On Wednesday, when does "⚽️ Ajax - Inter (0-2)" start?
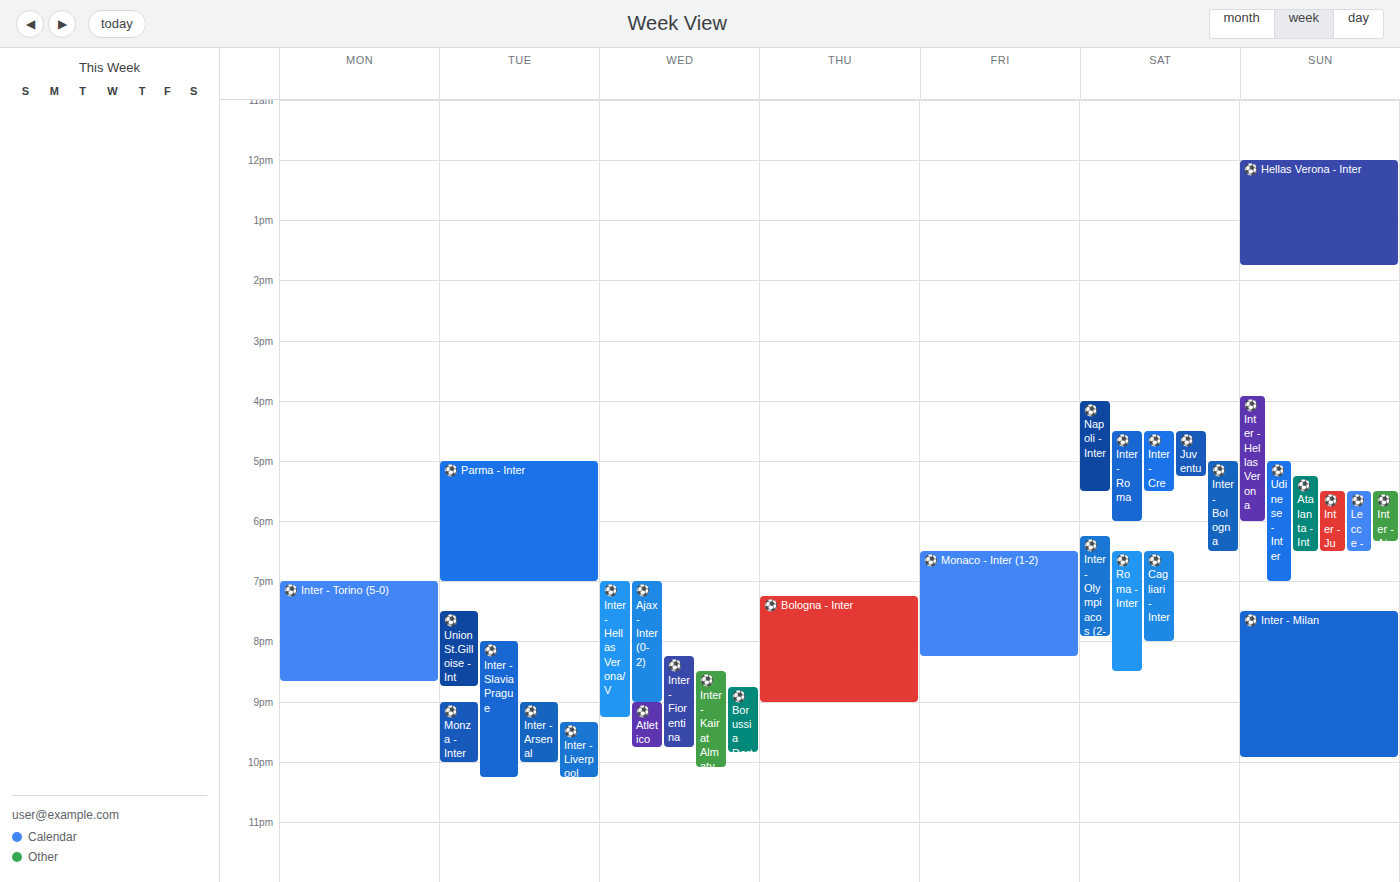
19:00